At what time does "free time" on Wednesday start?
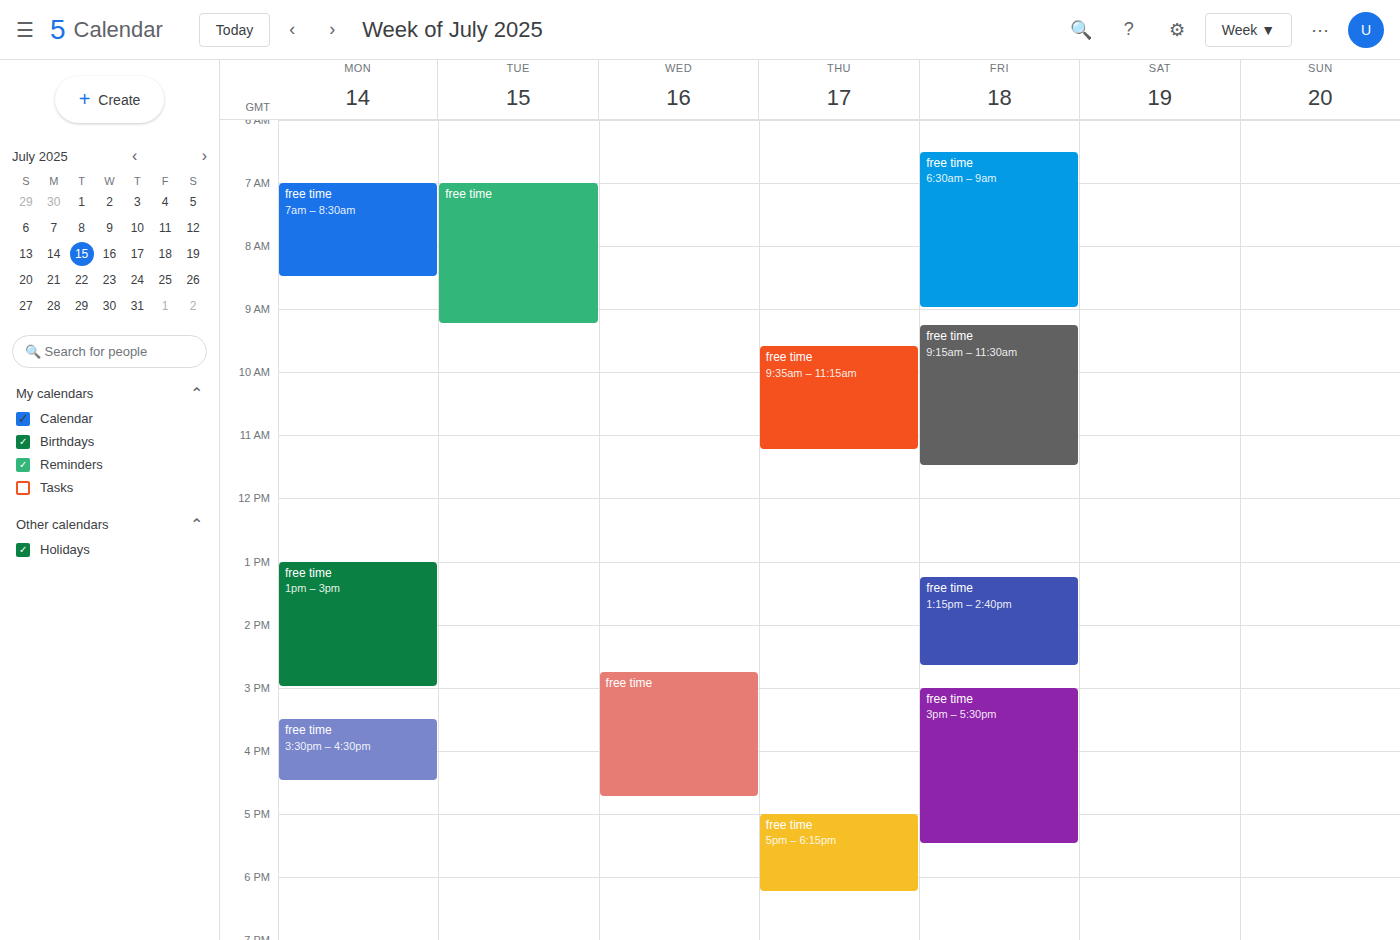
2:45 PM